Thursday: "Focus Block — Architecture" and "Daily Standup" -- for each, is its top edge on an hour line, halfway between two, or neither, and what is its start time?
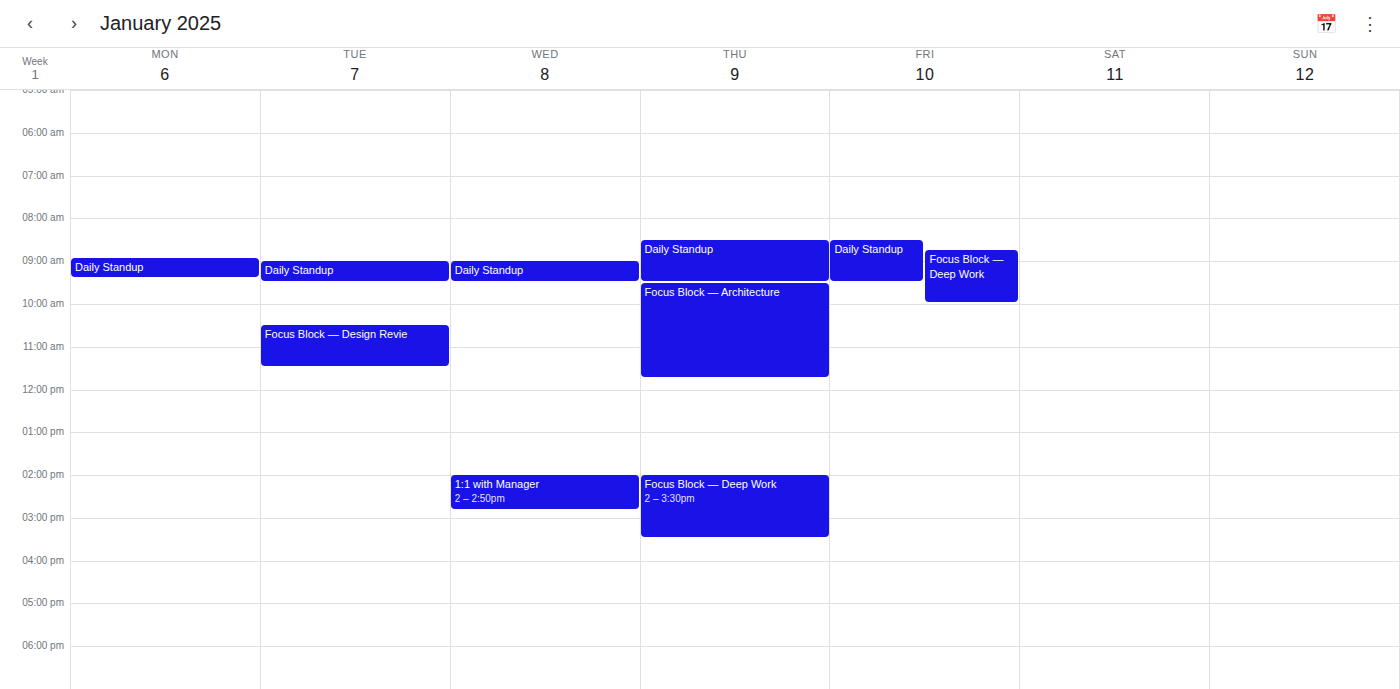
"Focus Block — Architecture": 9:30 AM, halfway between the 9 AM and 10 AM lines. "Daily Standup": 8:30 AM, halfway between the 8 AM and 9 AM lines.